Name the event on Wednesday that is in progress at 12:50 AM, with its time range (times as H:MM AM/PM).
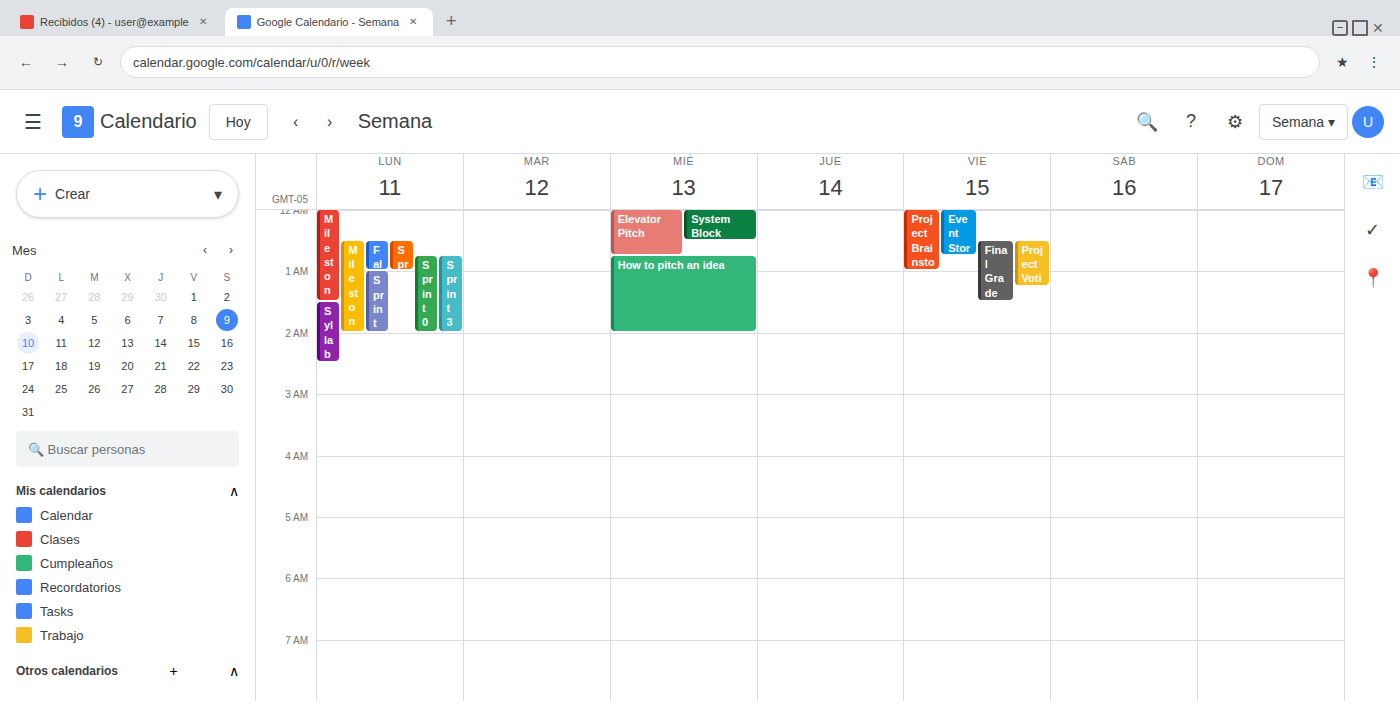
"How to pitch an idea", 12:45 AM to 2:00 AM